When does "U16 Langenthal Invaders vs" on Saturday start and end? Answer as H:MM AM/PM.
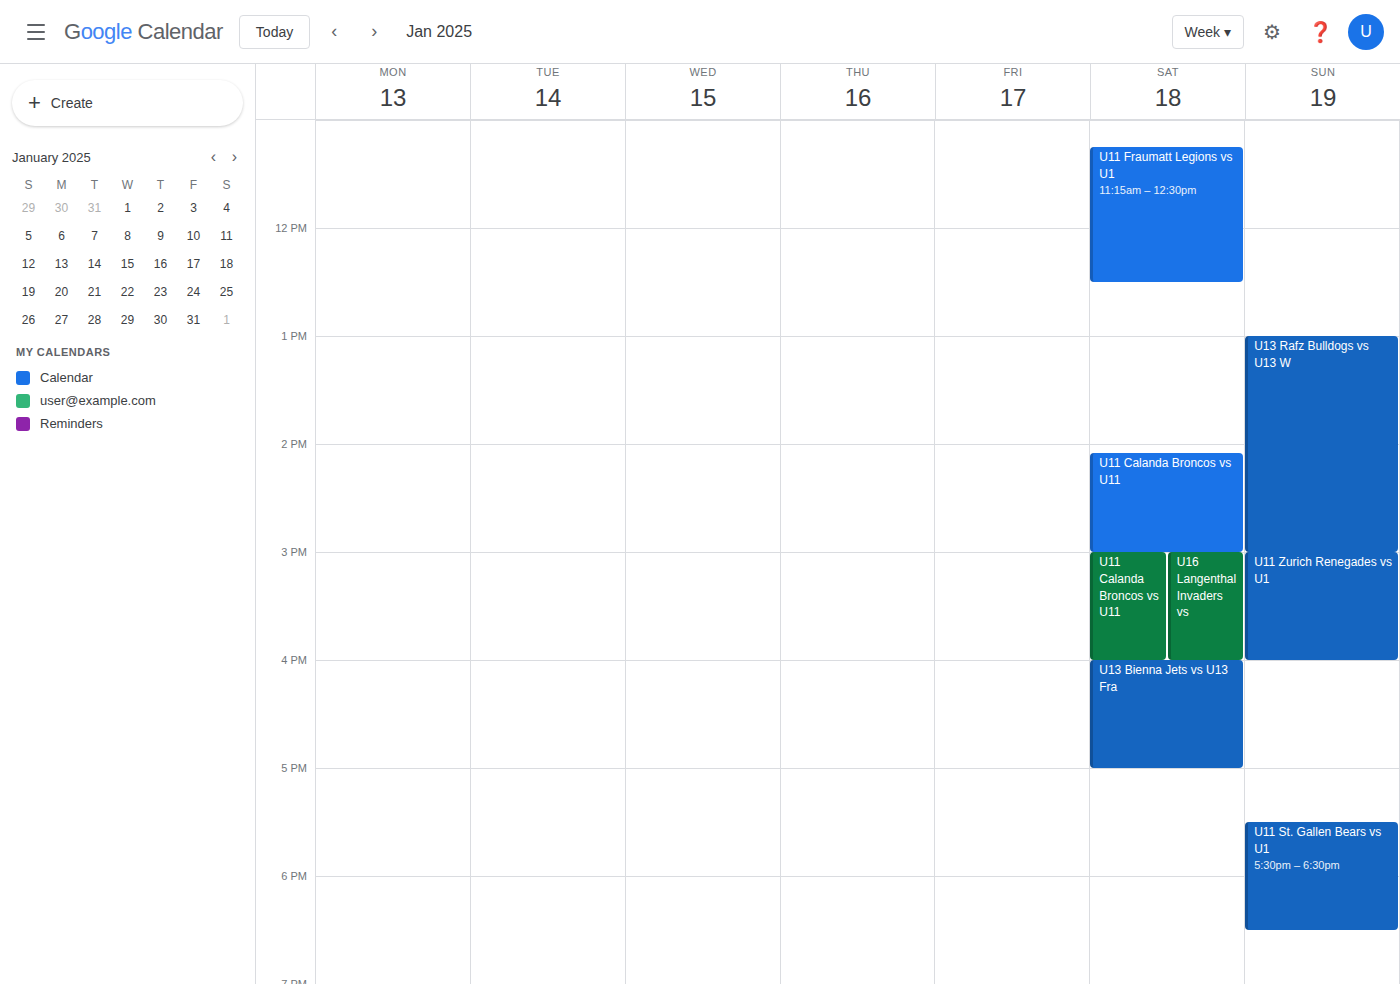
3:00 PM to 4:00 PM